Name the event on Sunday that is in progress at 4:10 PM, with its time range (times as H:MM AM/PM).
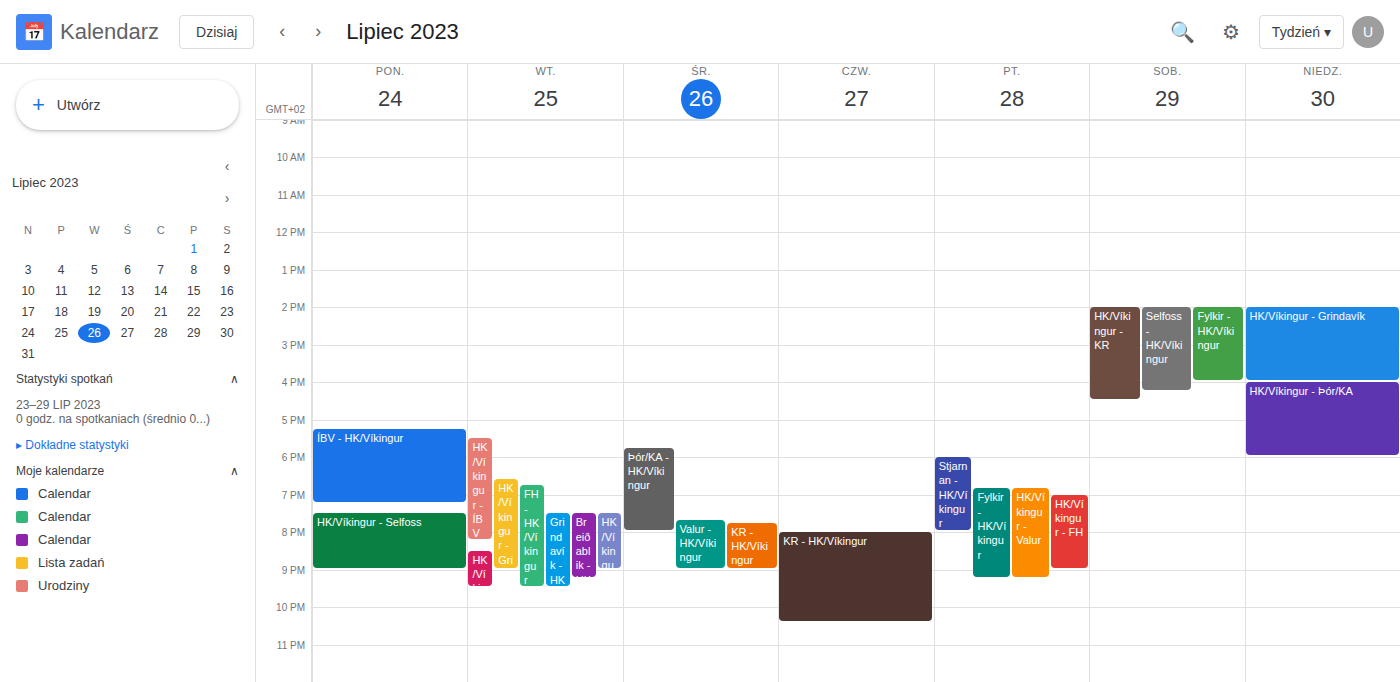
"HK/Víkingur - Þór/KA", 4:00 PM to 6:00 PM